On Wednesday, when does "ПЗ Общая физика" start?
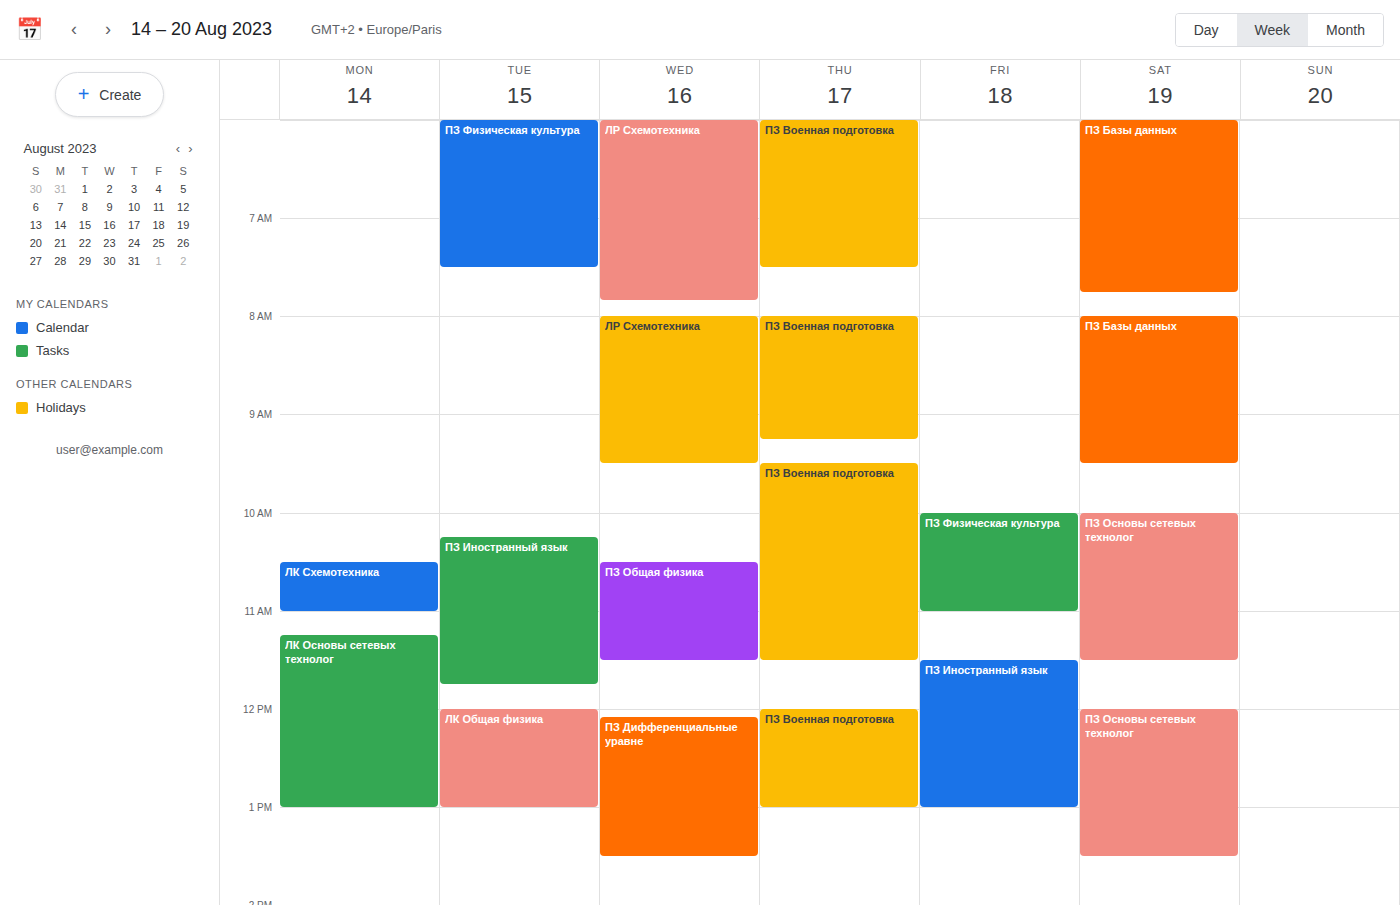
10:30 AM